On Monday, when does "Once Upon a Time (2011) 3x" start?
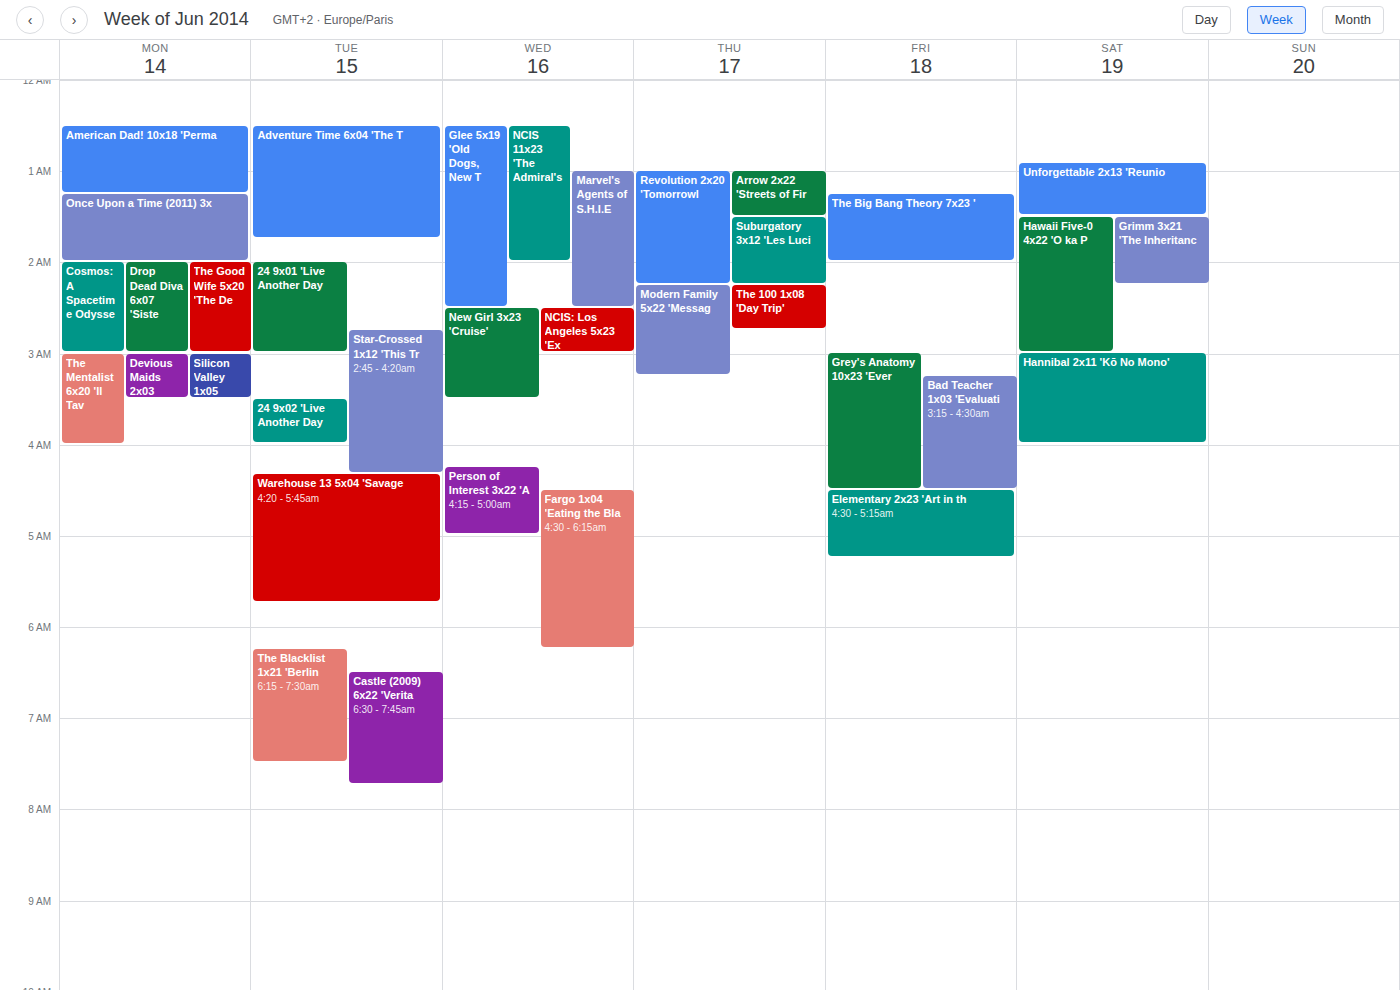
1:15 AM